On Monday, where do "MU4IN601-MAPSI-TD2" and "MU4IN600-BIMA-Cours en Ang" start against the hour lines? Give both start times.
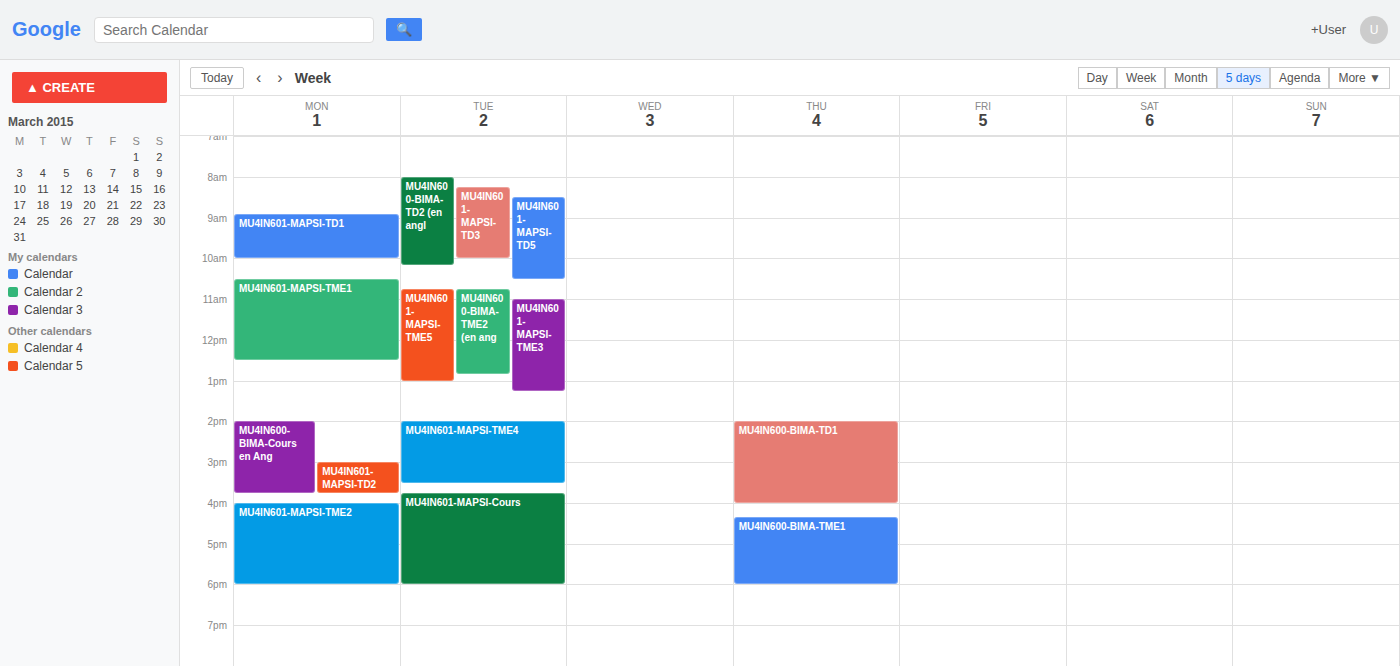
"MU4IN601-MAPSI-TD2": 3:00 PM, exactly on the 3 PM line. "MU4IN600-BIMA-Cours en Ang": 2:00 PM, exactly on the 2 PM line.